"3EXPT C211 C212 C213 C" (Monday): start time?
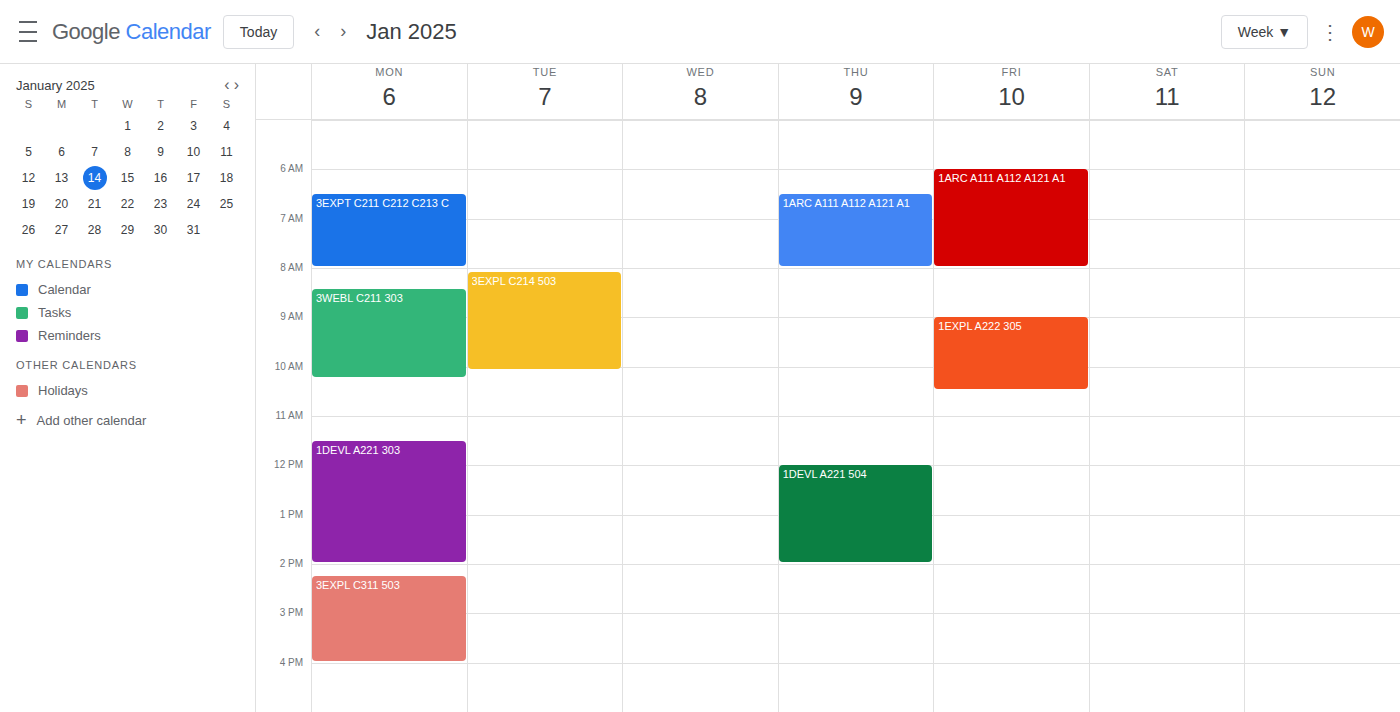
6:30 AM